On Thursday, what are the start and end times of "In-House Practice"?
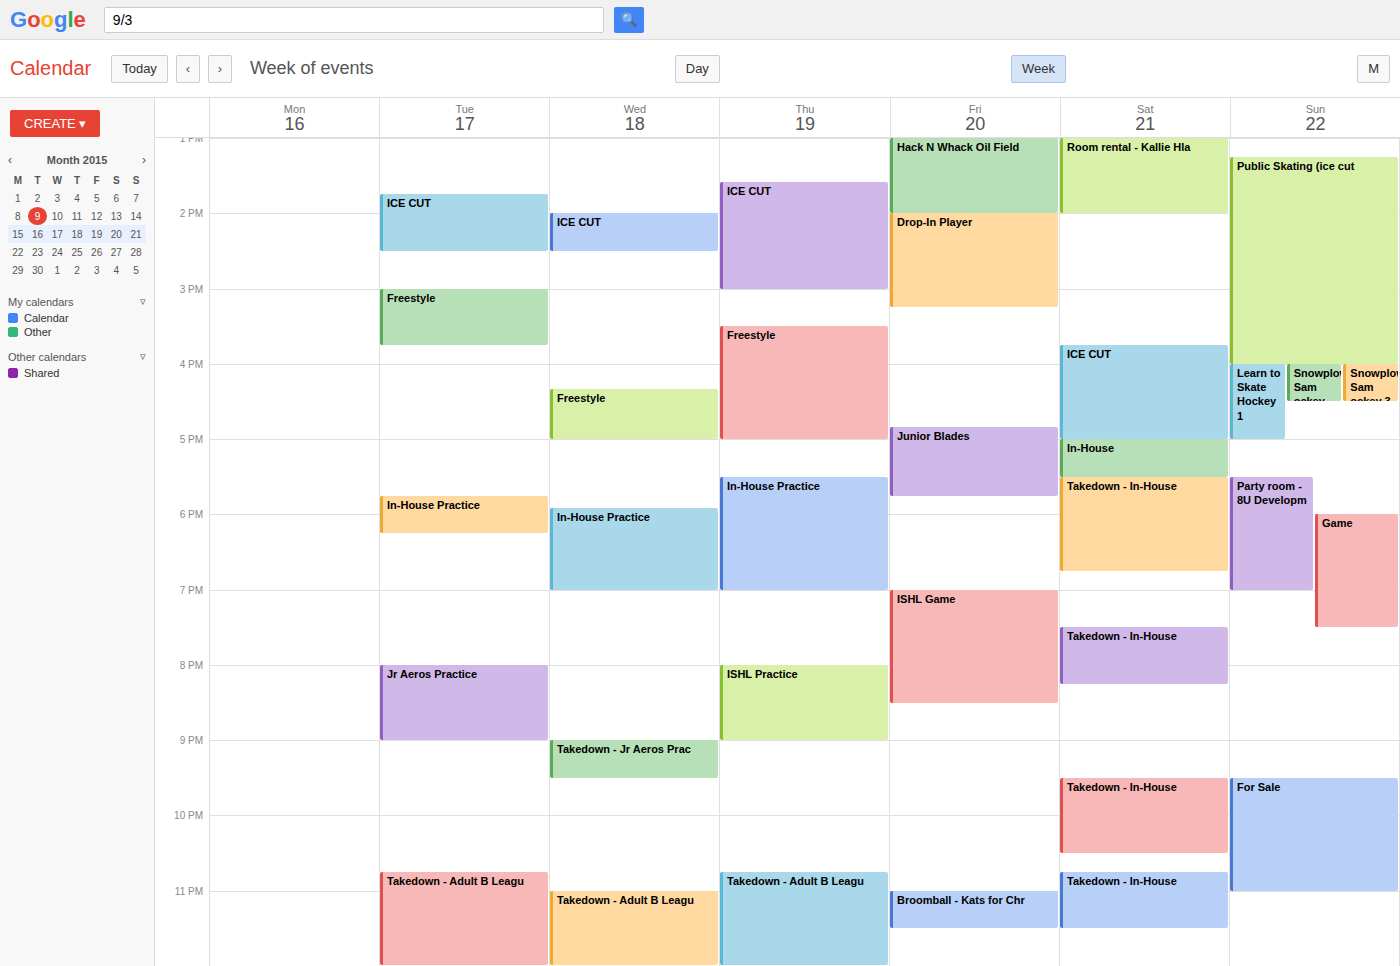
5:30 PM to 7:00 PM